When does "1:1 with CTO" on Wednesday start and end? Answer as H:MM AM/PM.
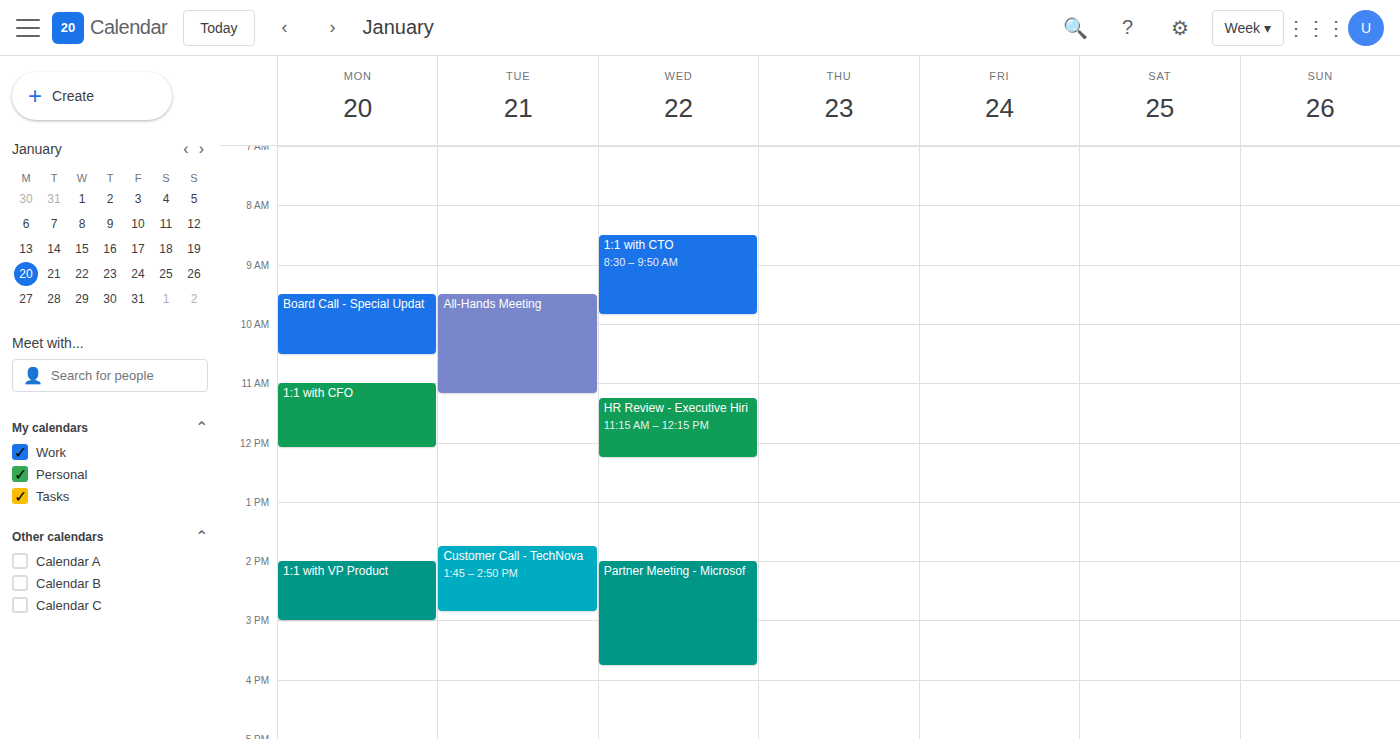
8:30 AM to 9:50 AM